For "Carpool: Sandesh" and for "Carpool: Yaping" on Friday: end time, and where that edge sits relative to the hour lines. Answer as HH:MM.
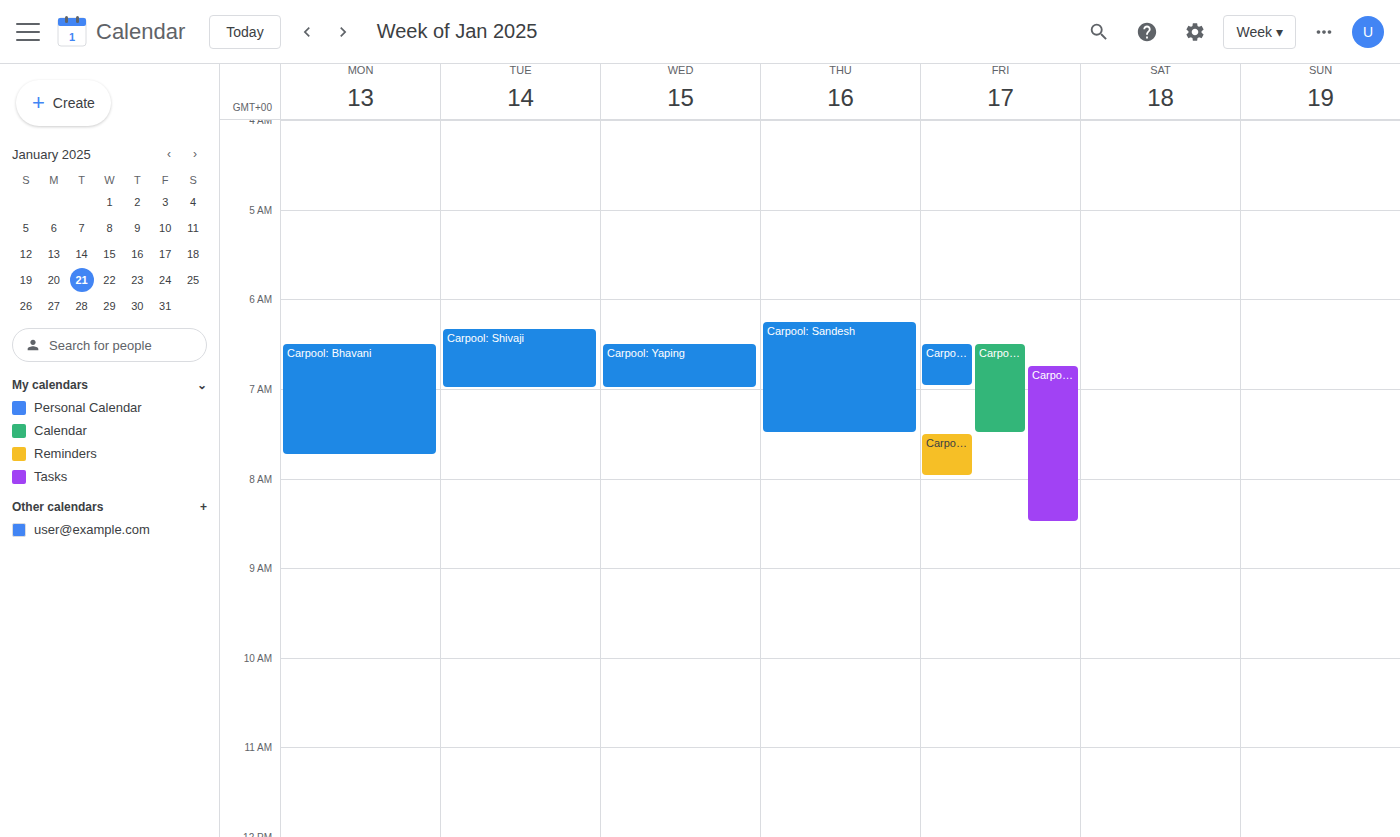
"Carpool: Sandesh": 07:30, halfway between the 07:00 and 08:00 lines. "Carpool: Yaping": 08:30, halfway between the 08:00 and 09:00 lines.